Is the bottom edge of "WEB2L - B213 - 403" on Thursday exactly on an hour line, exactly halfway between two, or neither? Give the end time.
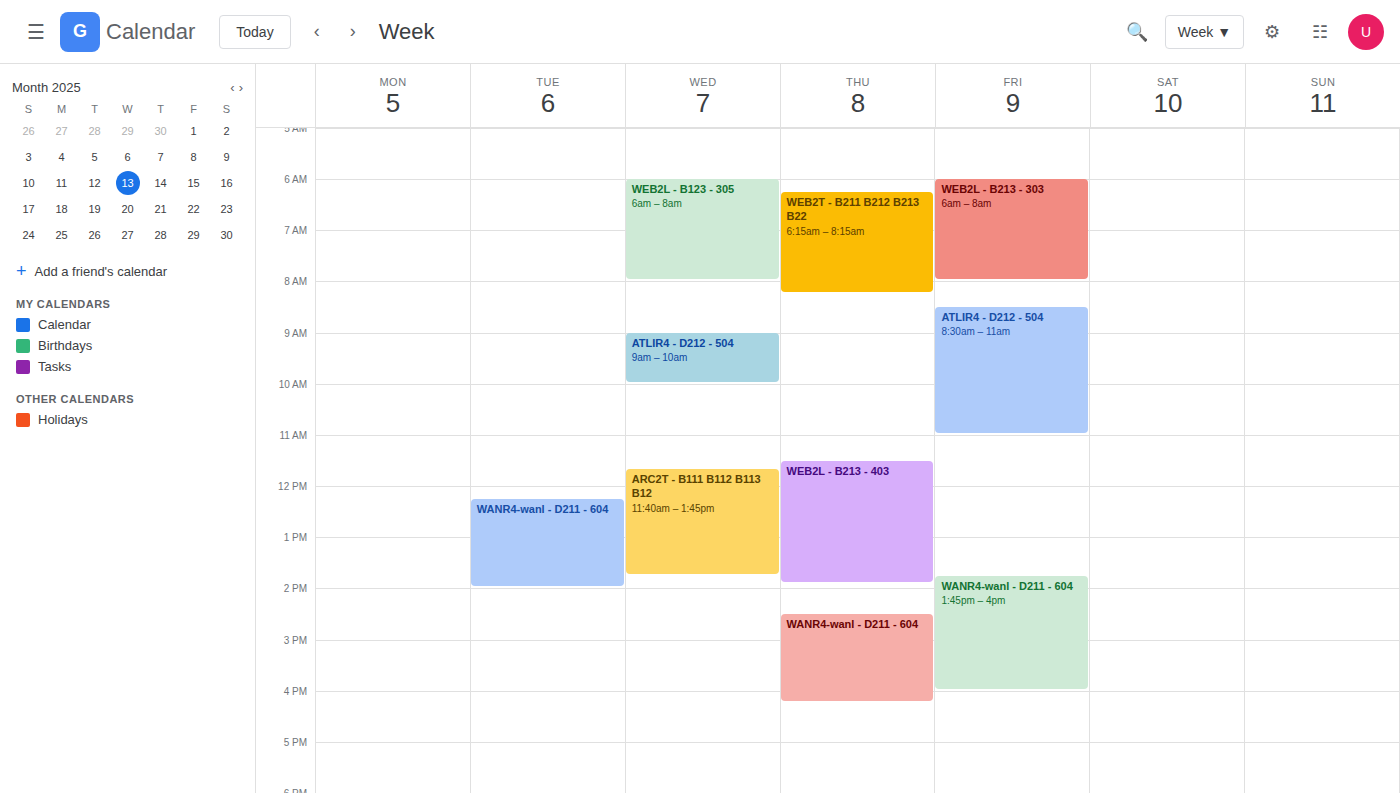
13:55 -- neither: 55 minutes below the 13:00 line and 5 minutes above the 14:00 line.